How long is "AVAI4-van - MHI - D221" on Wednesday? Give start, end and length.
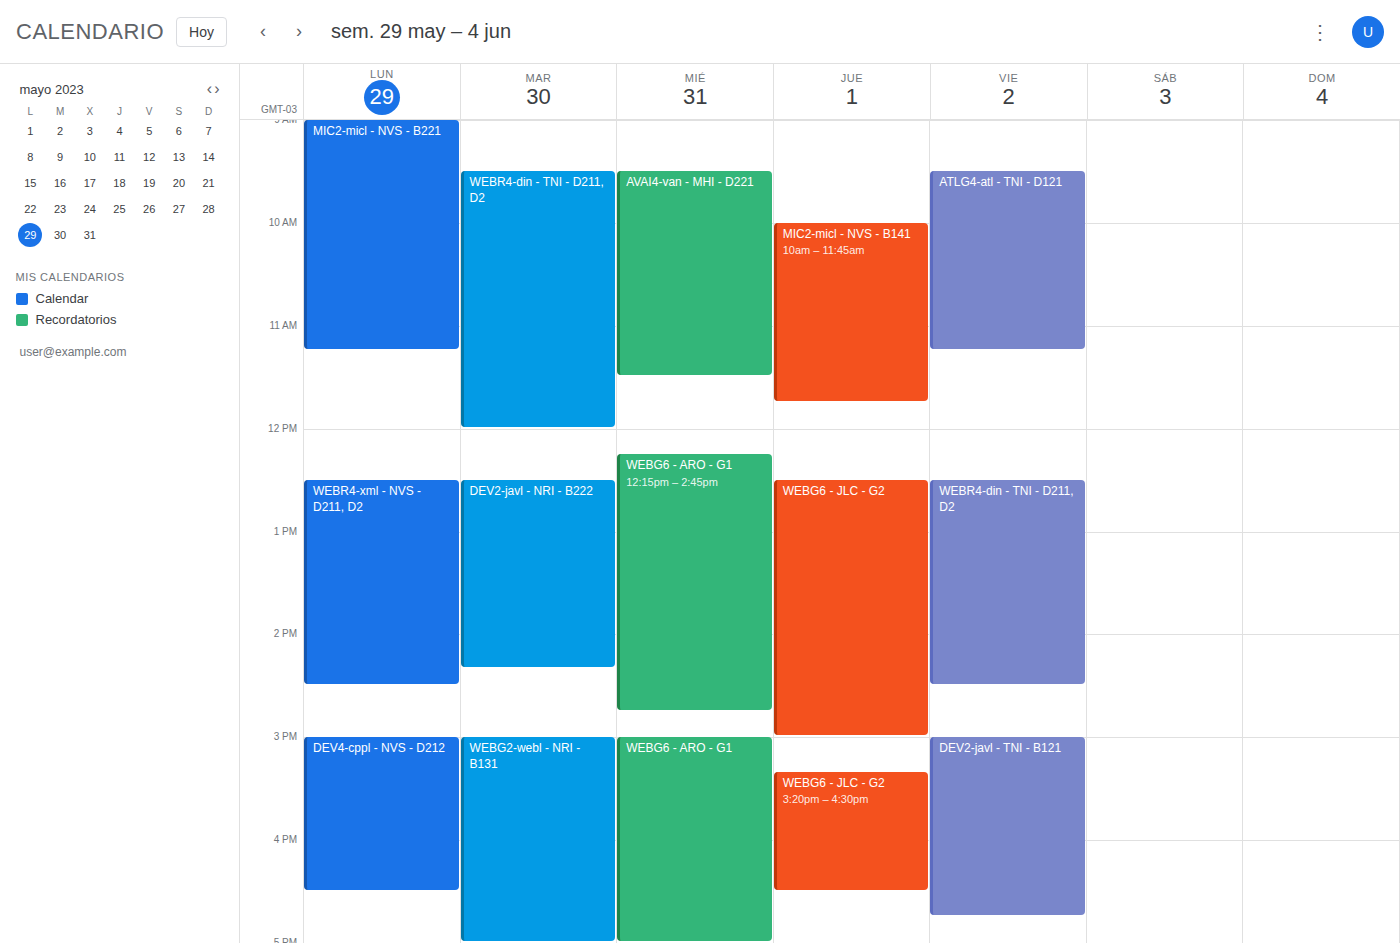
9:30 AM to 11:30 AM, 2 hours